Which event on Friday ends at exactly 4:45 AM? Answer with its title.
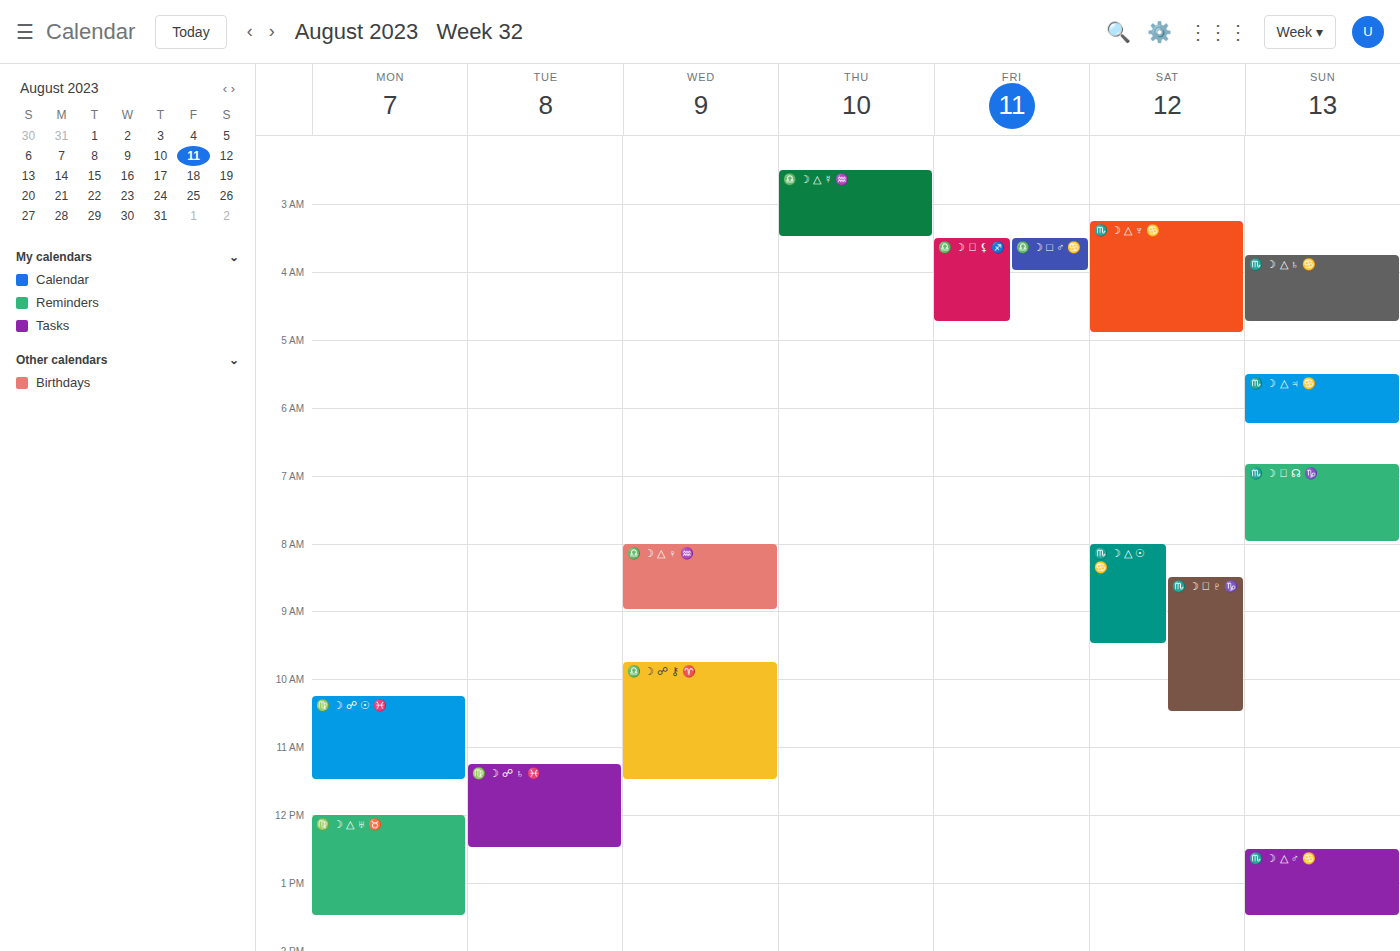
"♎️ ☽ ⚹ ⚸ ♐️"